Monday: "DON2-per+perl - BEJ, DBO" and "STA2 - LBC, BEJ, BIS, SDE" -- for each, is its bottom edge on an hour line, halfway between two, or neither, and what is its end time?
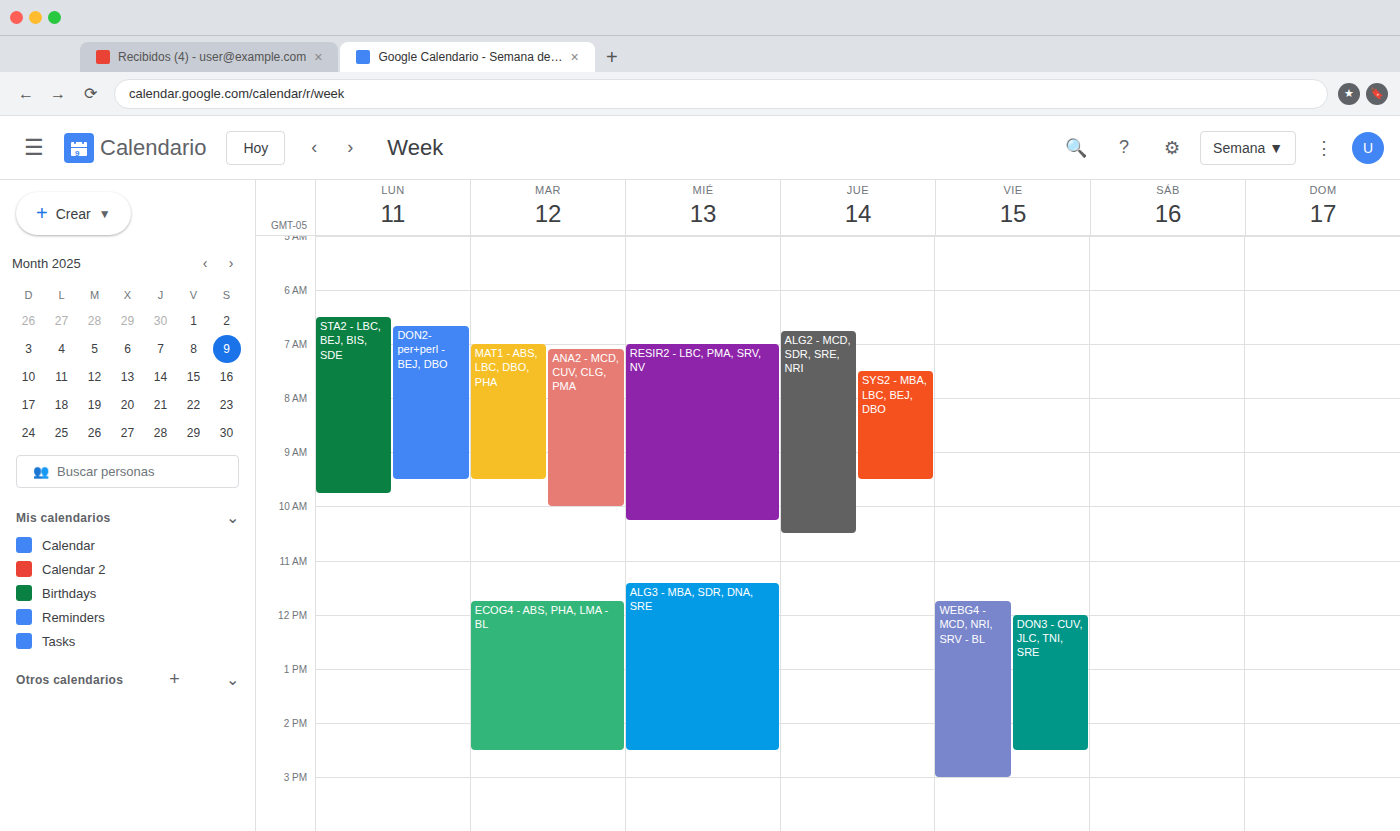
"DON2-per+perl - BEJ, DBO": 9:30 AM, halfway between the 9 AM and 10 AM lines. "STA2 - LBC, BEJ, BIS, SDE": 9:45 AM, neither: three quarters of the way from the 9 AM line to the 10 AM line.